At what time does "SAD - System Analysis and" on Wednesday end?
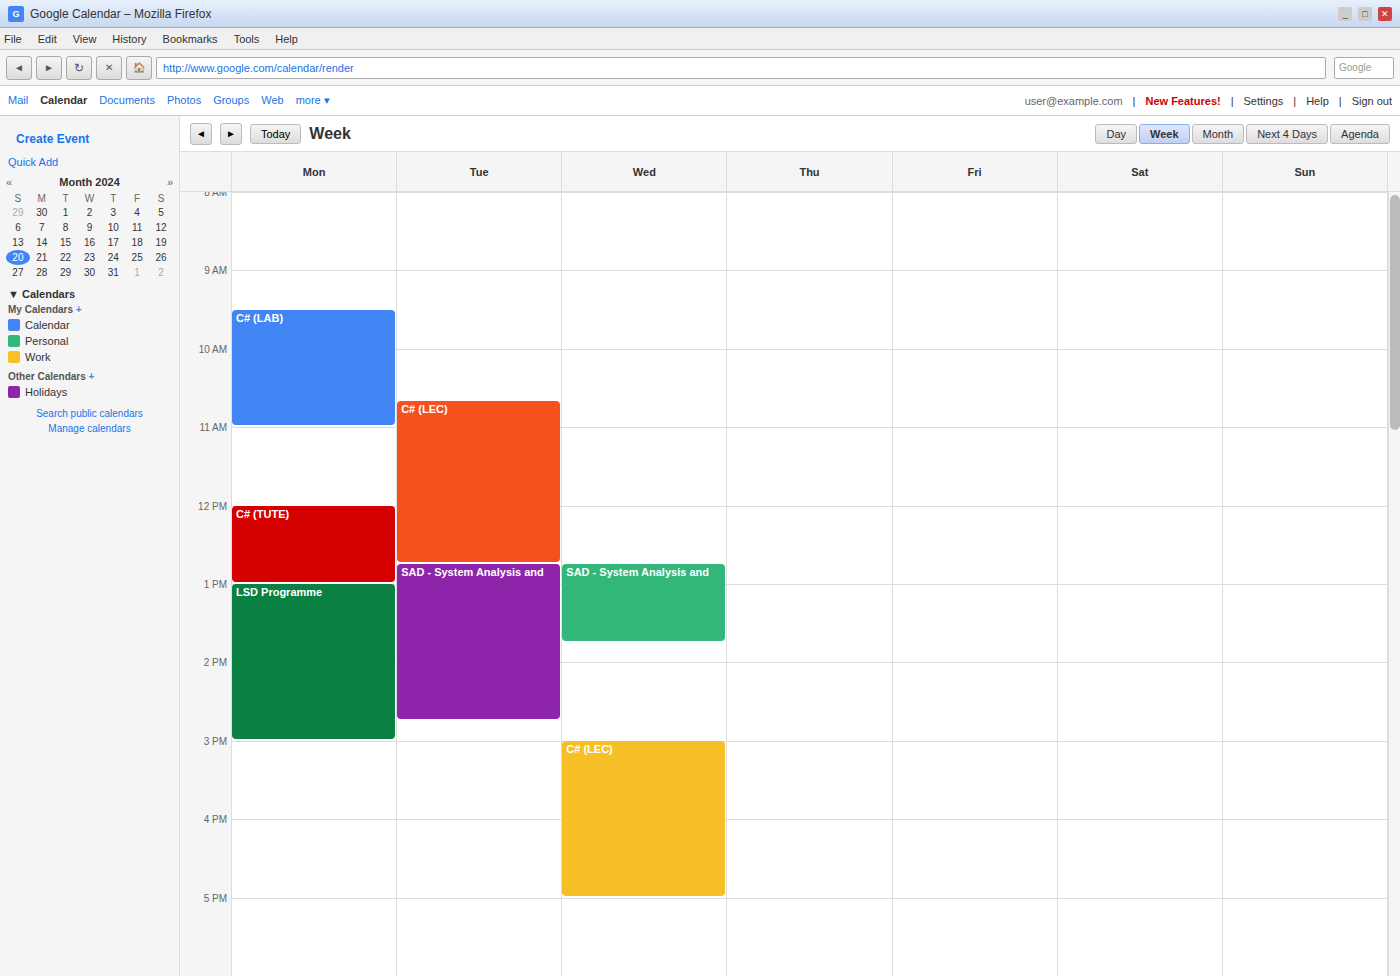
13:45